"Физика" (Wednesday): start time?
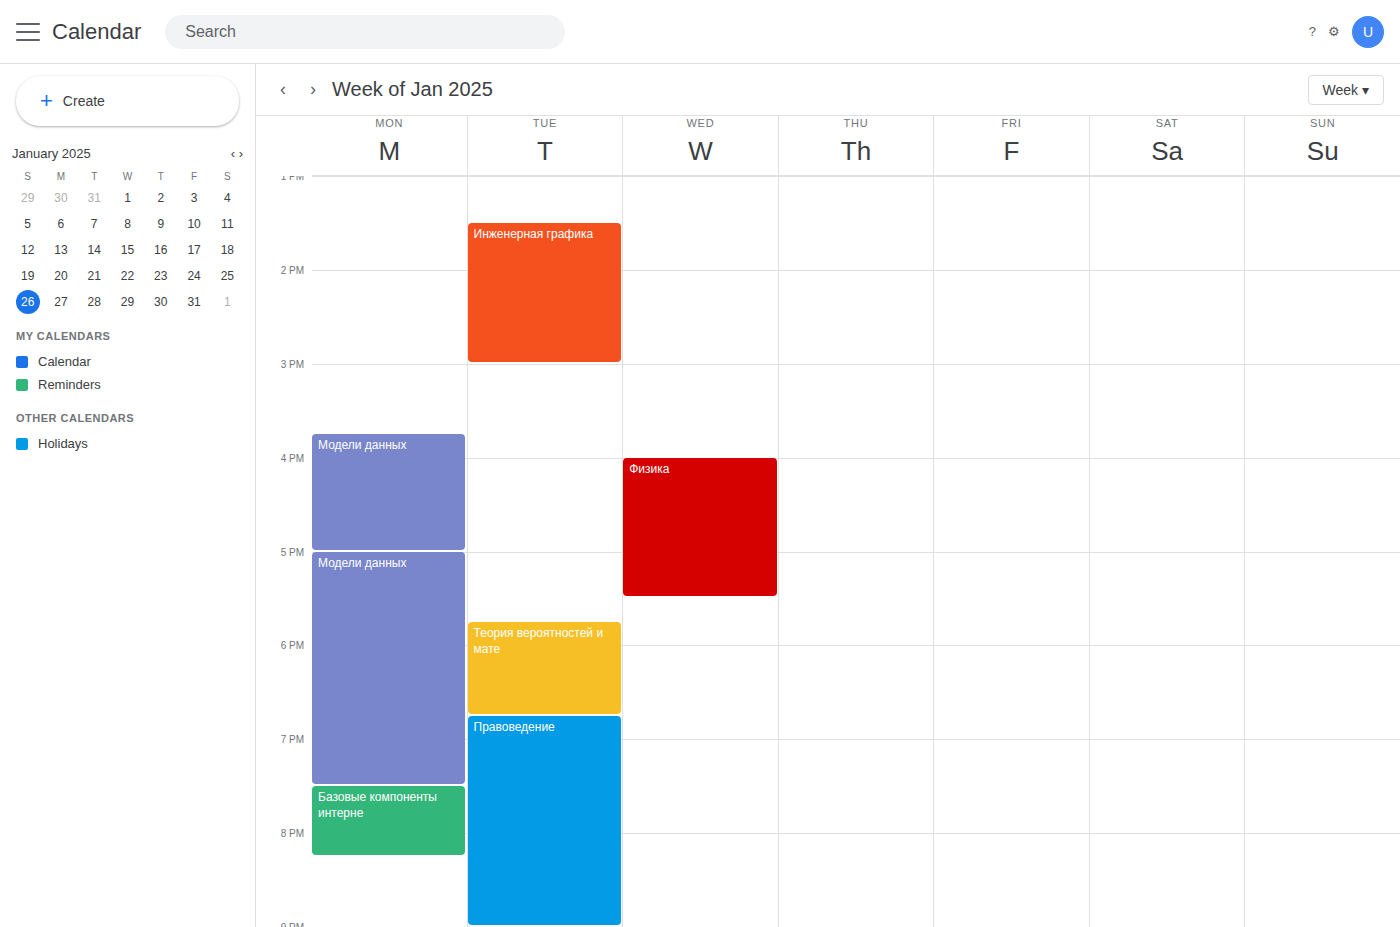
4:00 PM